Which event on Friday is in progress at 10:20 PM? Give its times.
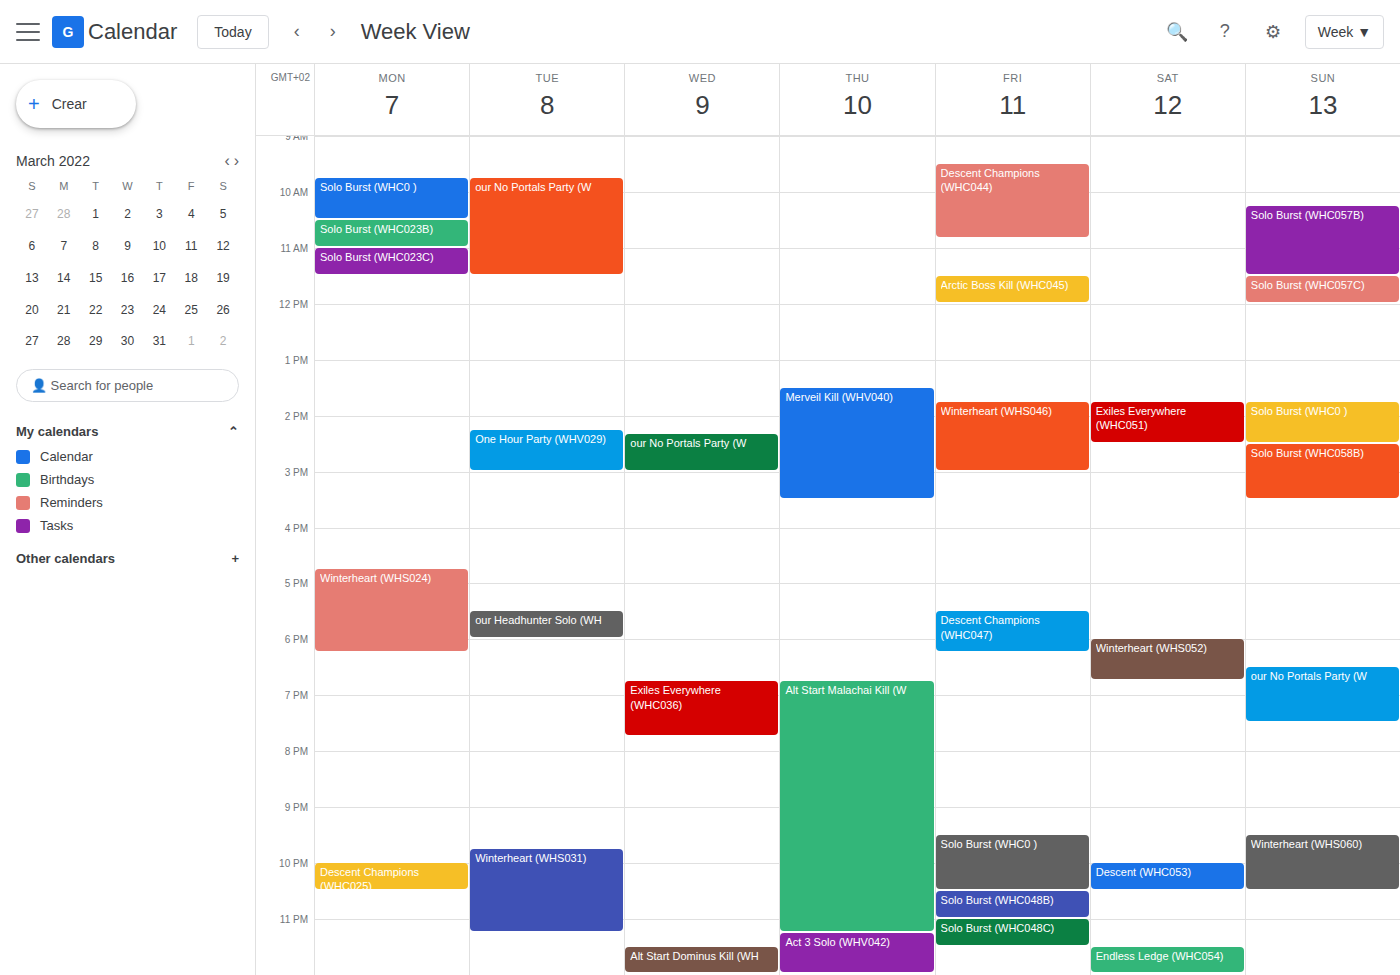
"Solo Burst (WHC0 )", 9:30 PM to 10:30 PM